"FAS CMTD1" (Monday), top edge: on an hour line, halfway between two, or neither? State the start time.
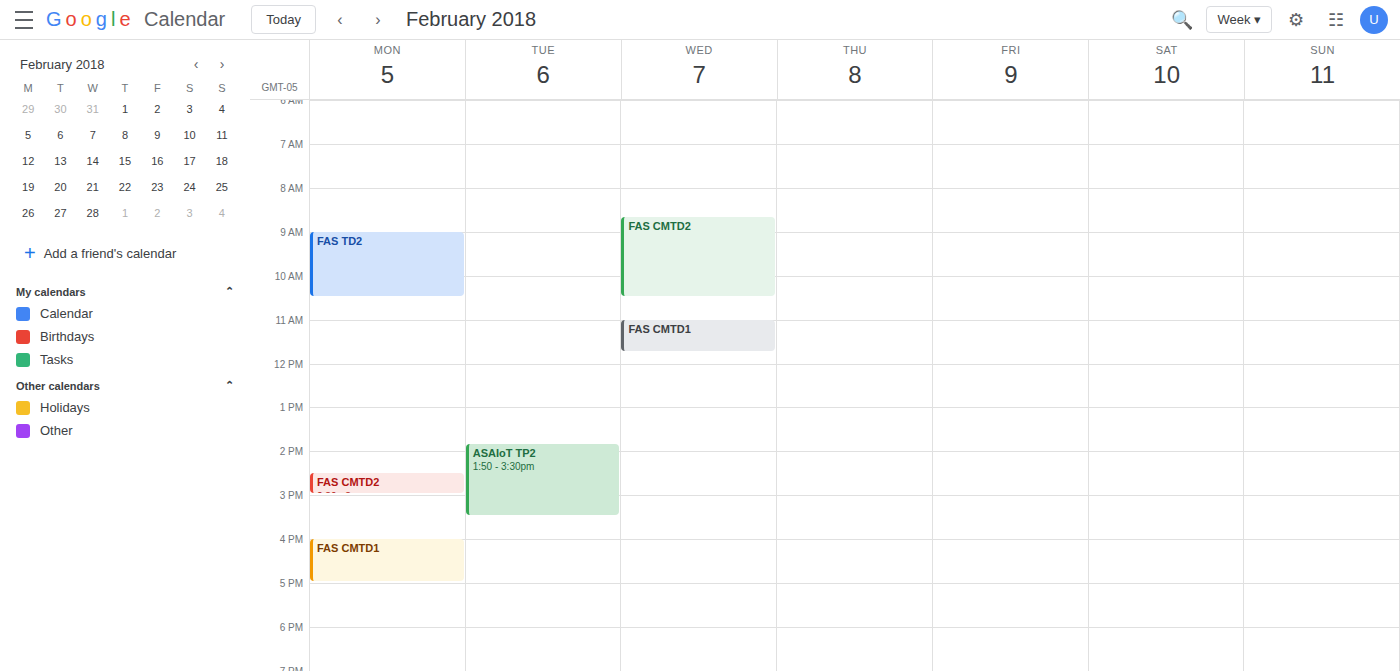
4:00 PM -- exactly on the 4 PM line.